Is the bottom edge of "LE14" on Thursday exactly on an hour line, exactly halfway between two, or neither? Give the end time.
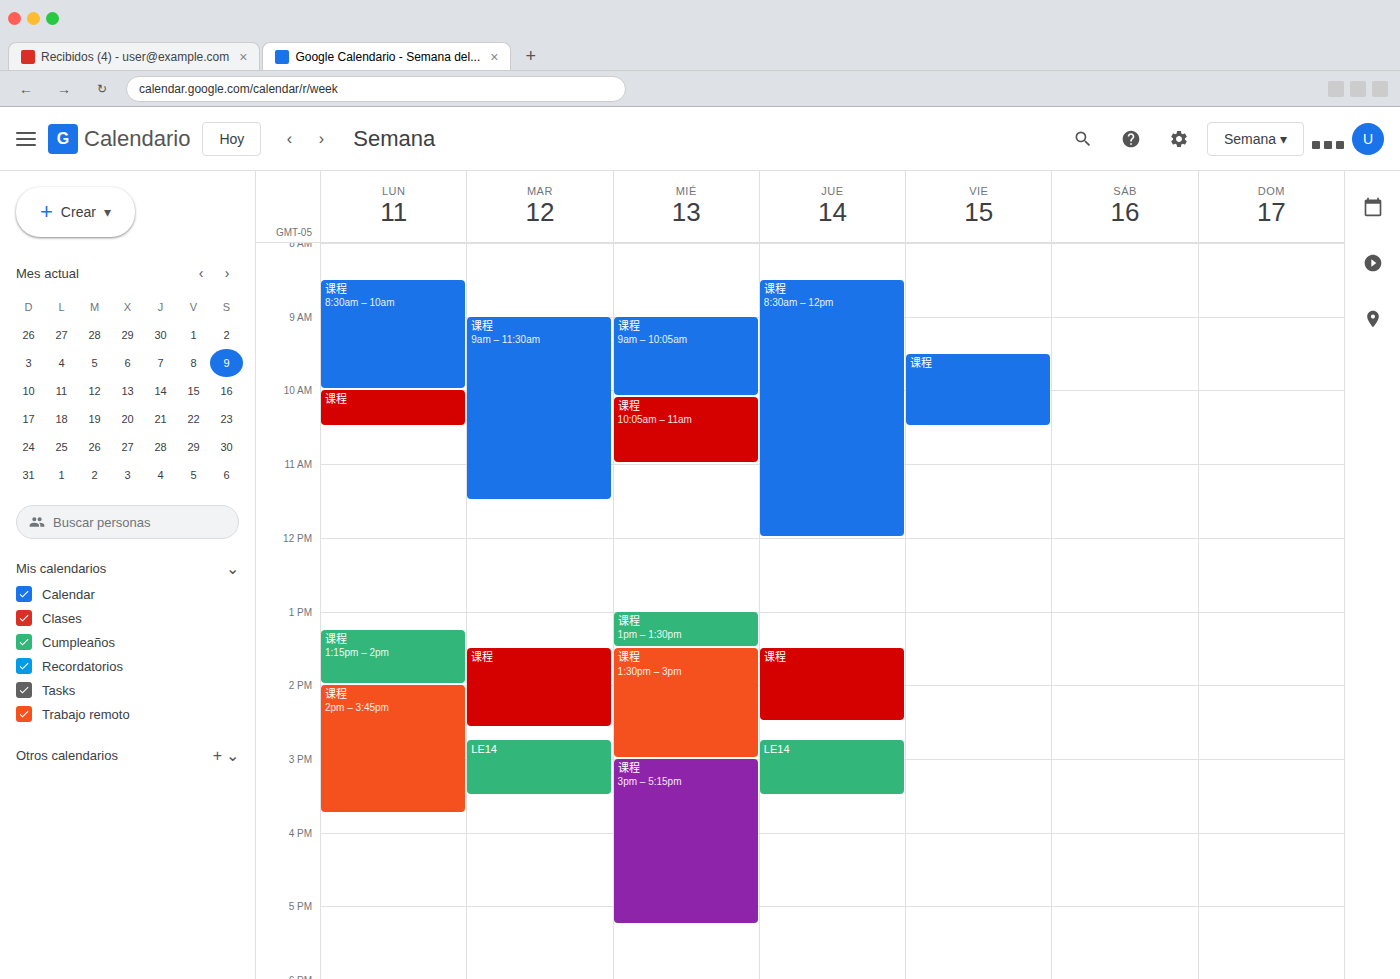
3:30 PM -- halfway between the 3 PM and 4 PM lines.